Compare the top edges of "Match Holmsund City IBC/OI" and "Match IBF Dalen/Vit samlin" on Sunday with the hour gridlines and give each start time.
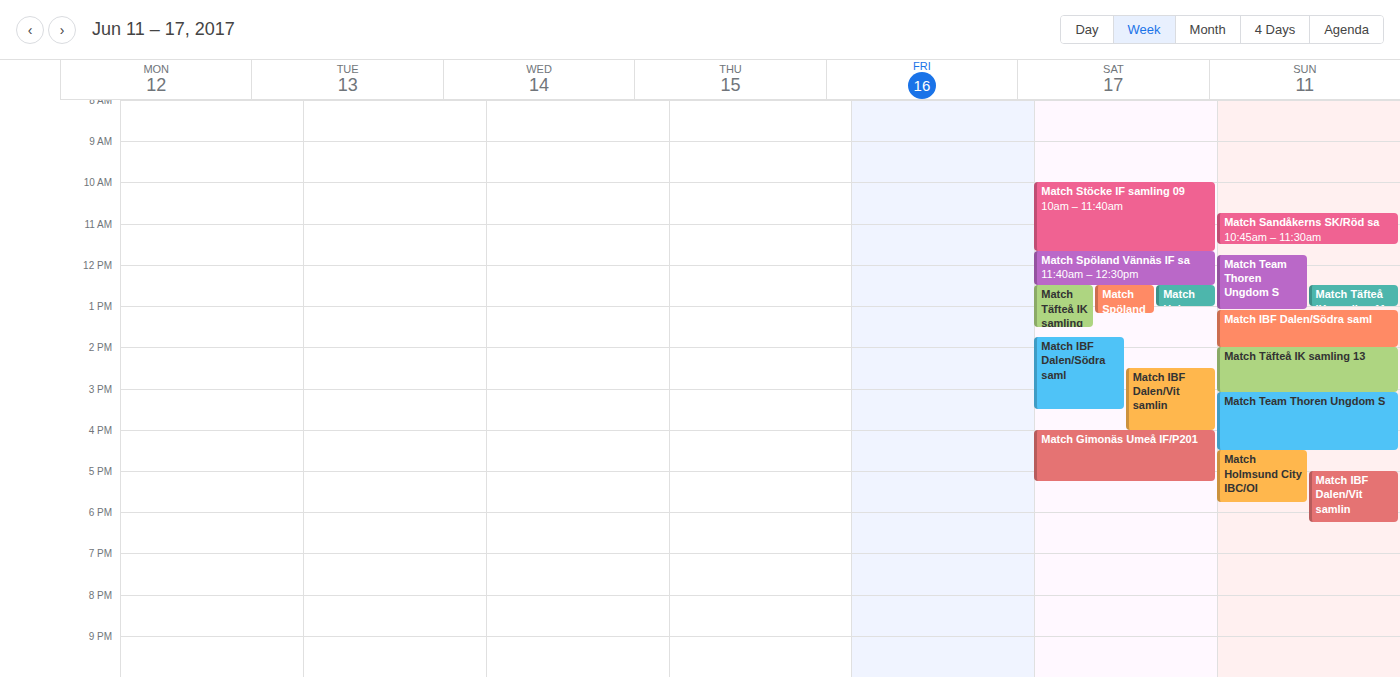
"Match Holmsund City IBC/OI": 4:30 PM, halfway between the 4 PM and 5 PM lines. "Match IBF Dalen/Vit samlin": 5:00 PM, exactly on the 5 PM line.